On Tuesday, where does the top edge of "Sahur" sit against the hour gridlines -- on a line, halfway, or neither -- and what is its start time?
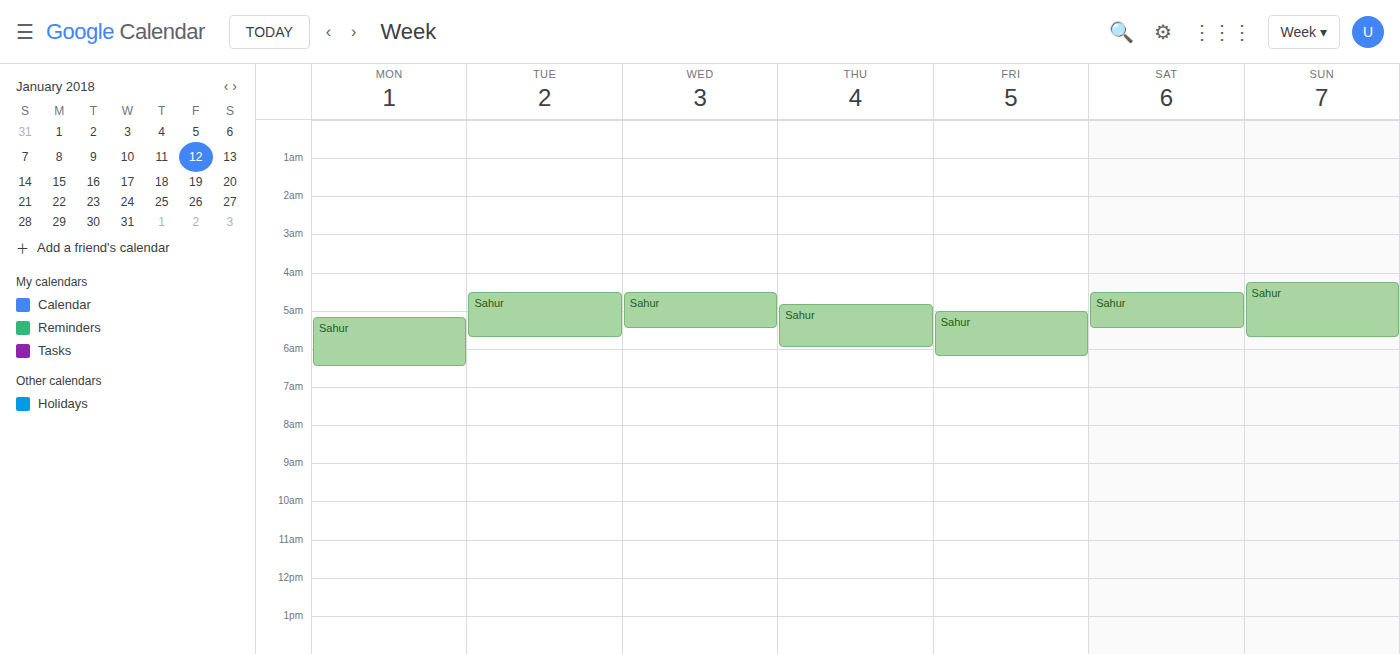
4:30 AM -- halfway between the 4 AM and 5 AM lines.